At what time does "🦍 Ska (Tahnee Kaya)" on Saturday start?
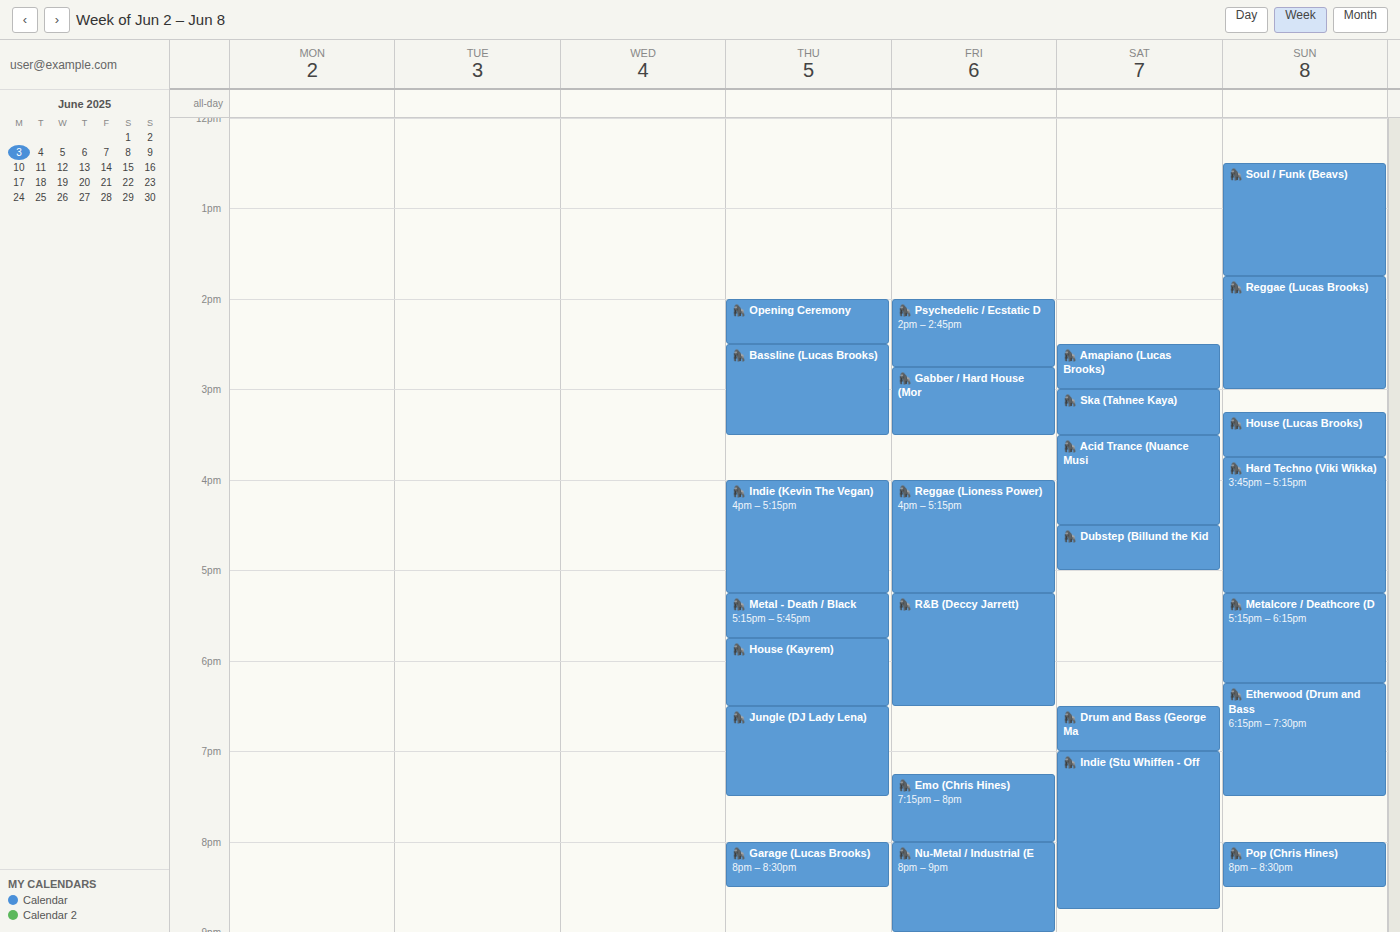
3:00 PM